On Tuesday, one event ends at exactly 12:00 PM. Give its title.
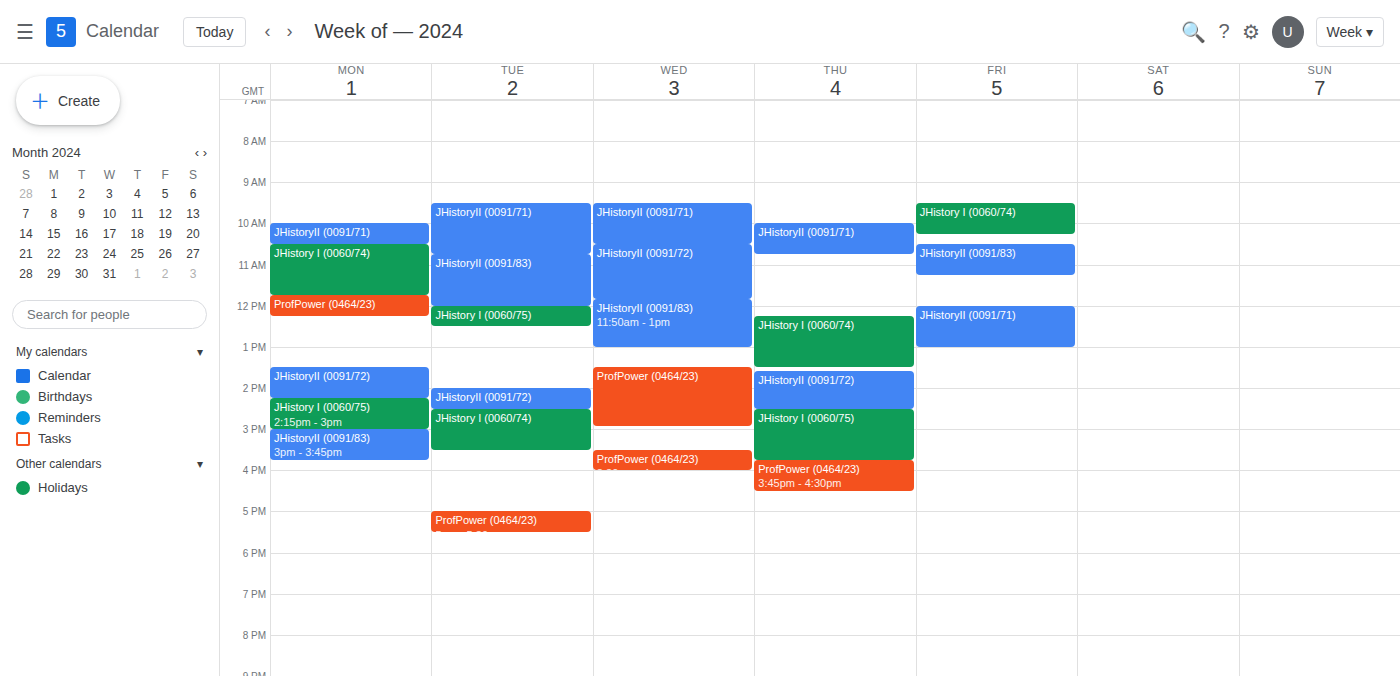
"JHistoryII (0091/83)"